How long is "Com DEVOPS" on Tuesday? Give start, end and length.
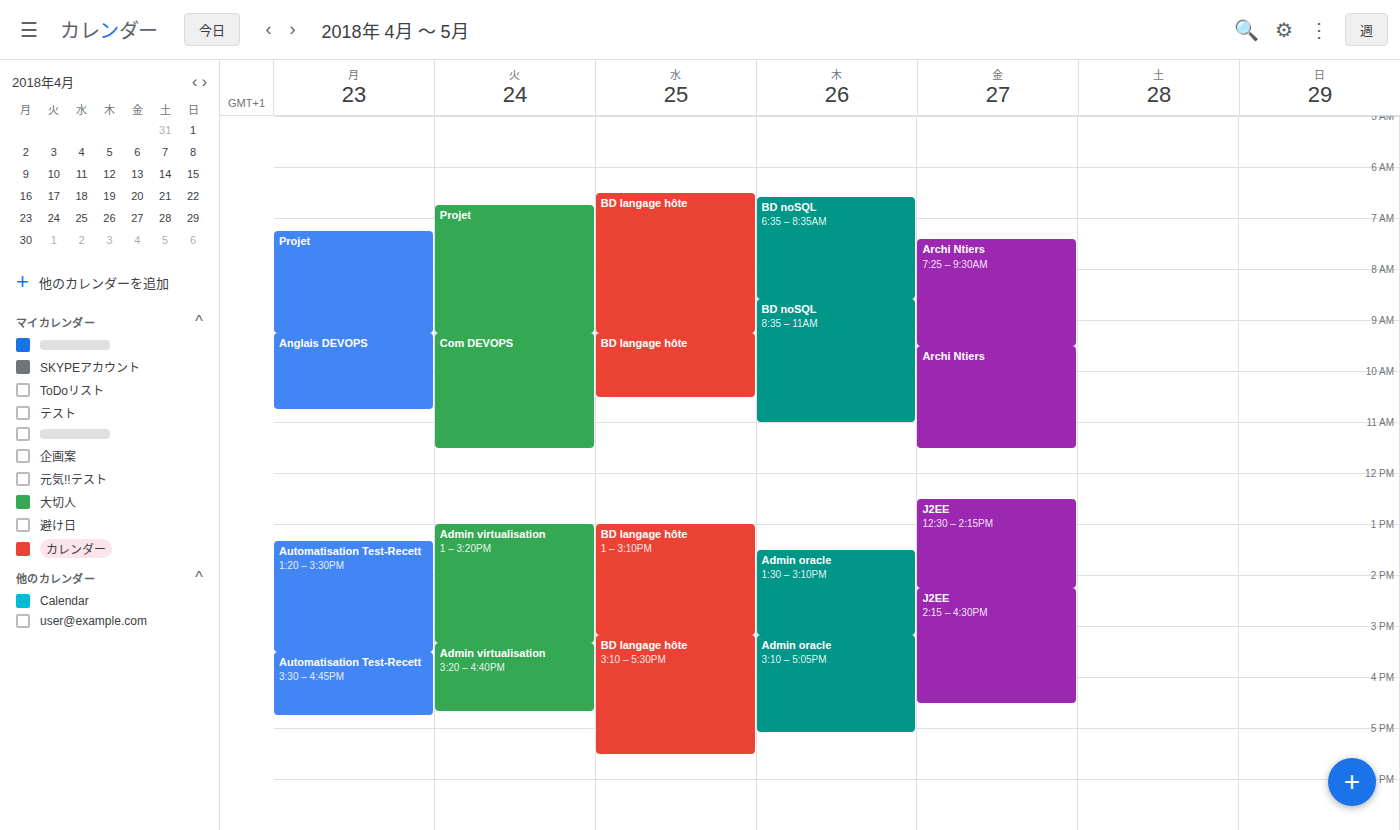
09:15 to 11:30, 2 hours 15 minutes